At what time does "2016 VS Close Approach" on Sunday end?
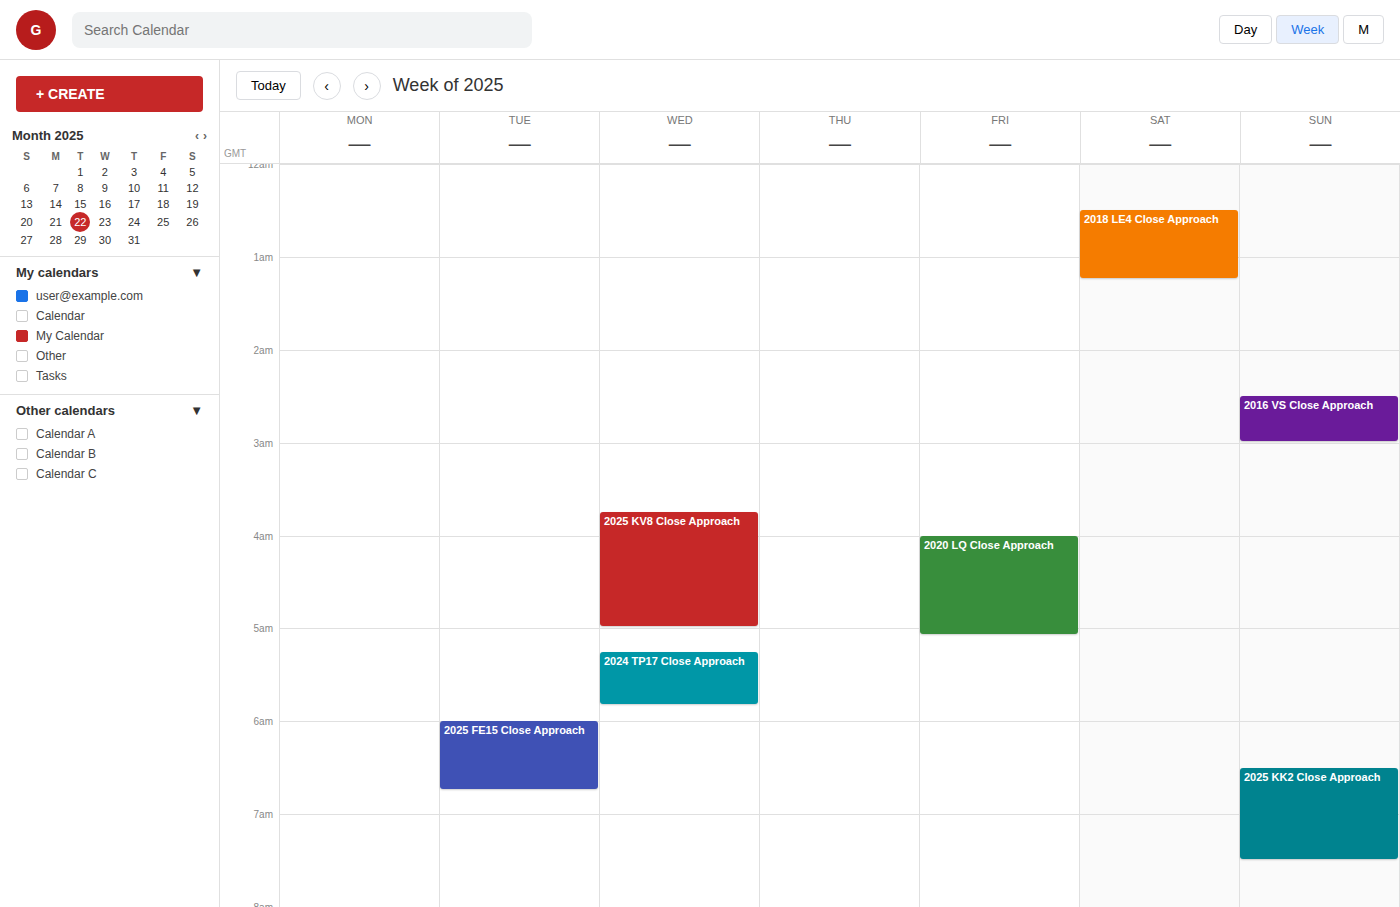
3:00 AM